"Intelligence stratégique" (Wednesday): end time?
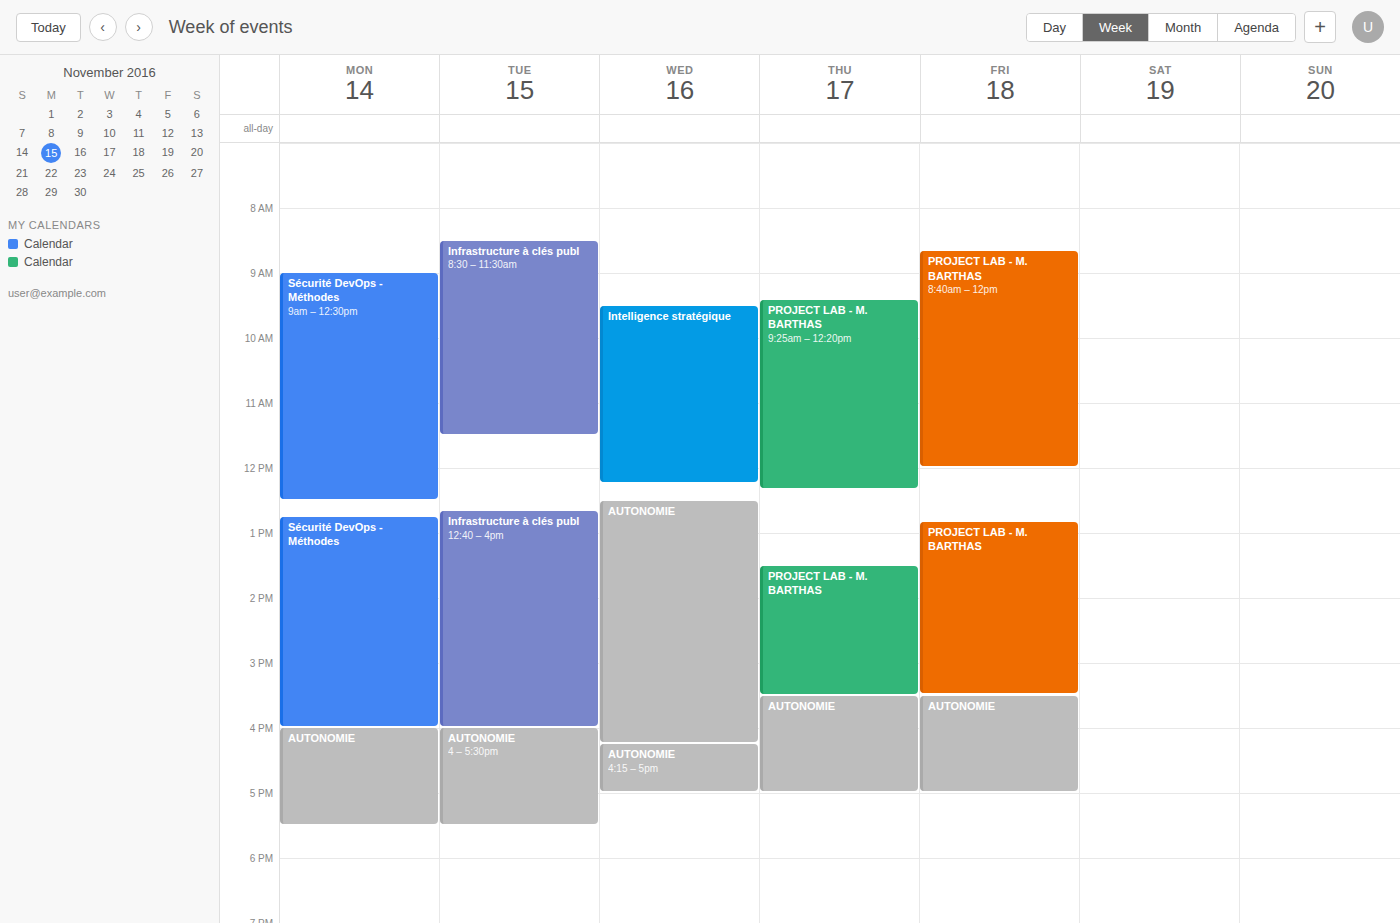
12:15 PM